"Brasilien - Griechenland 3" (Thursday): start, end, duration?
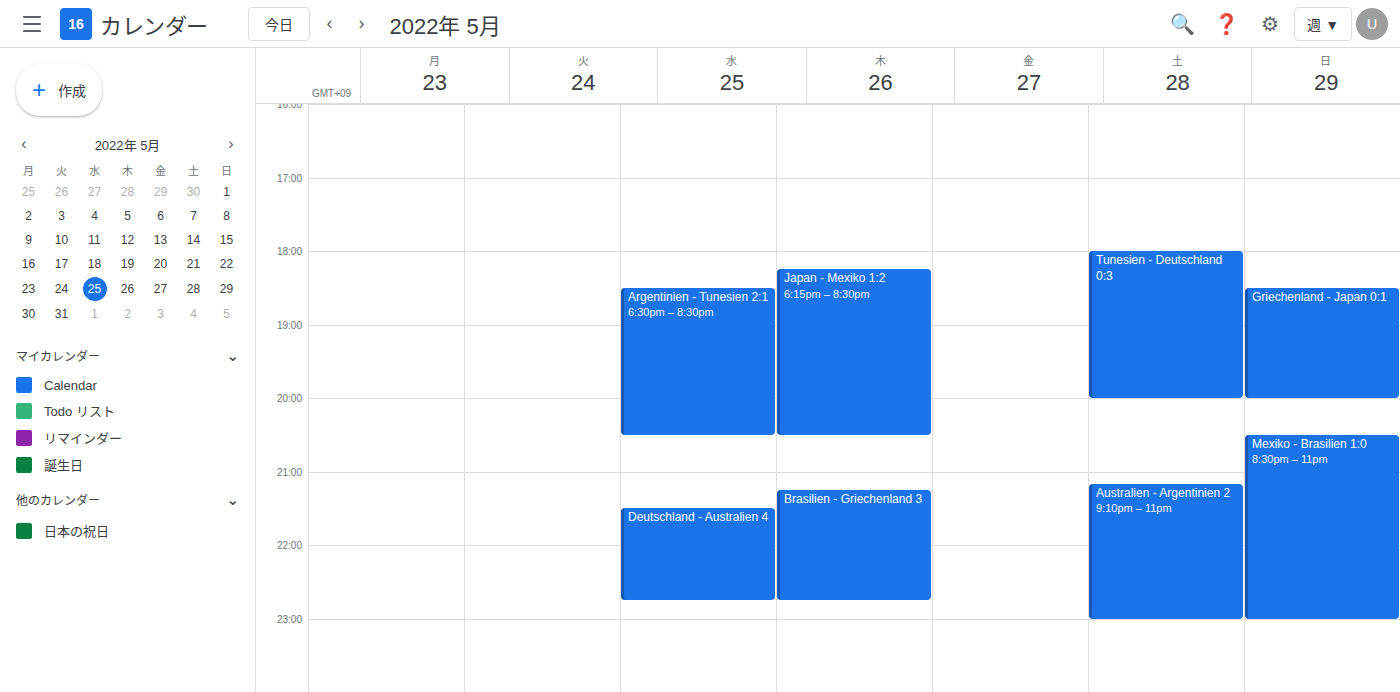
9:15 PM to 10:45 PM, 1 hour 30 minutes